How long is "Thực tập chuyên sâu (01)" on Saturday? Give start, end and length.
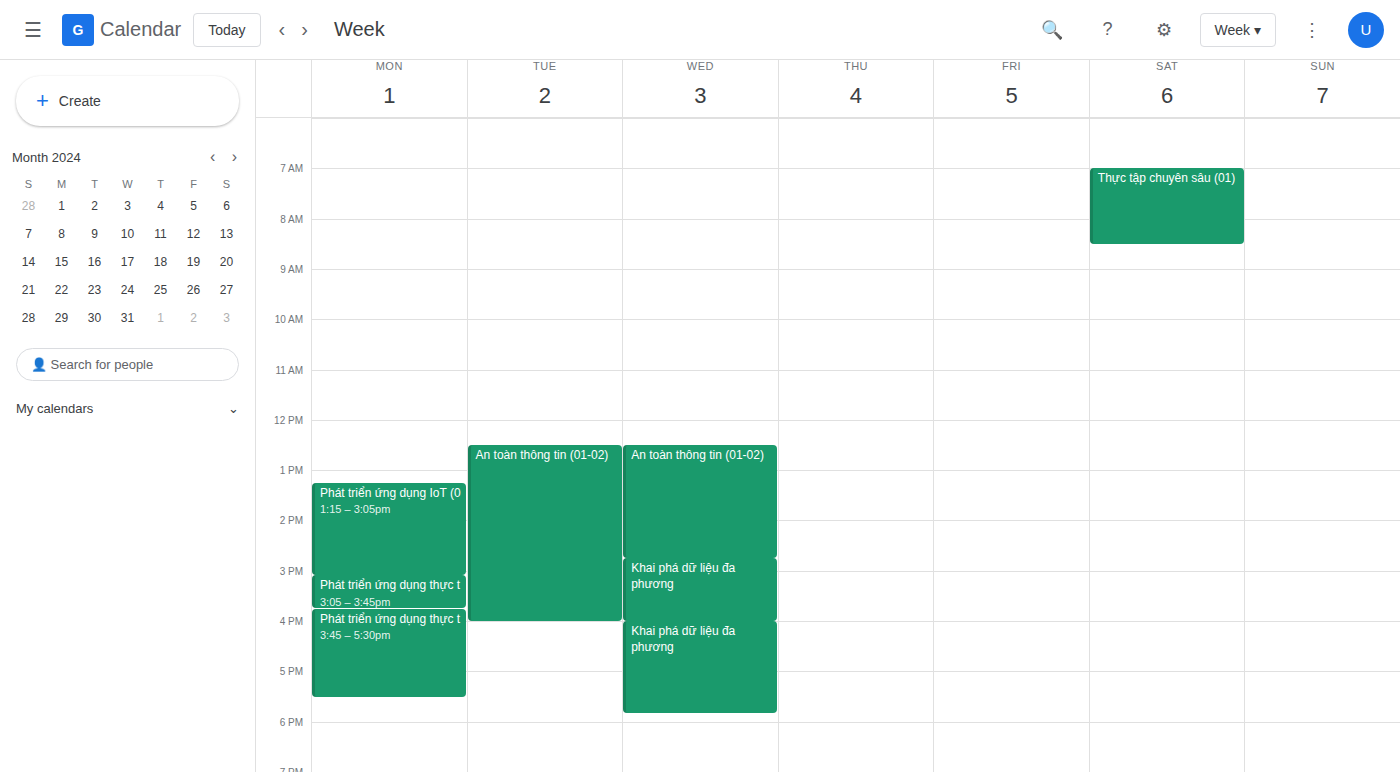
7:00 AM to 8:30 AM, 1 hour 30 minutes